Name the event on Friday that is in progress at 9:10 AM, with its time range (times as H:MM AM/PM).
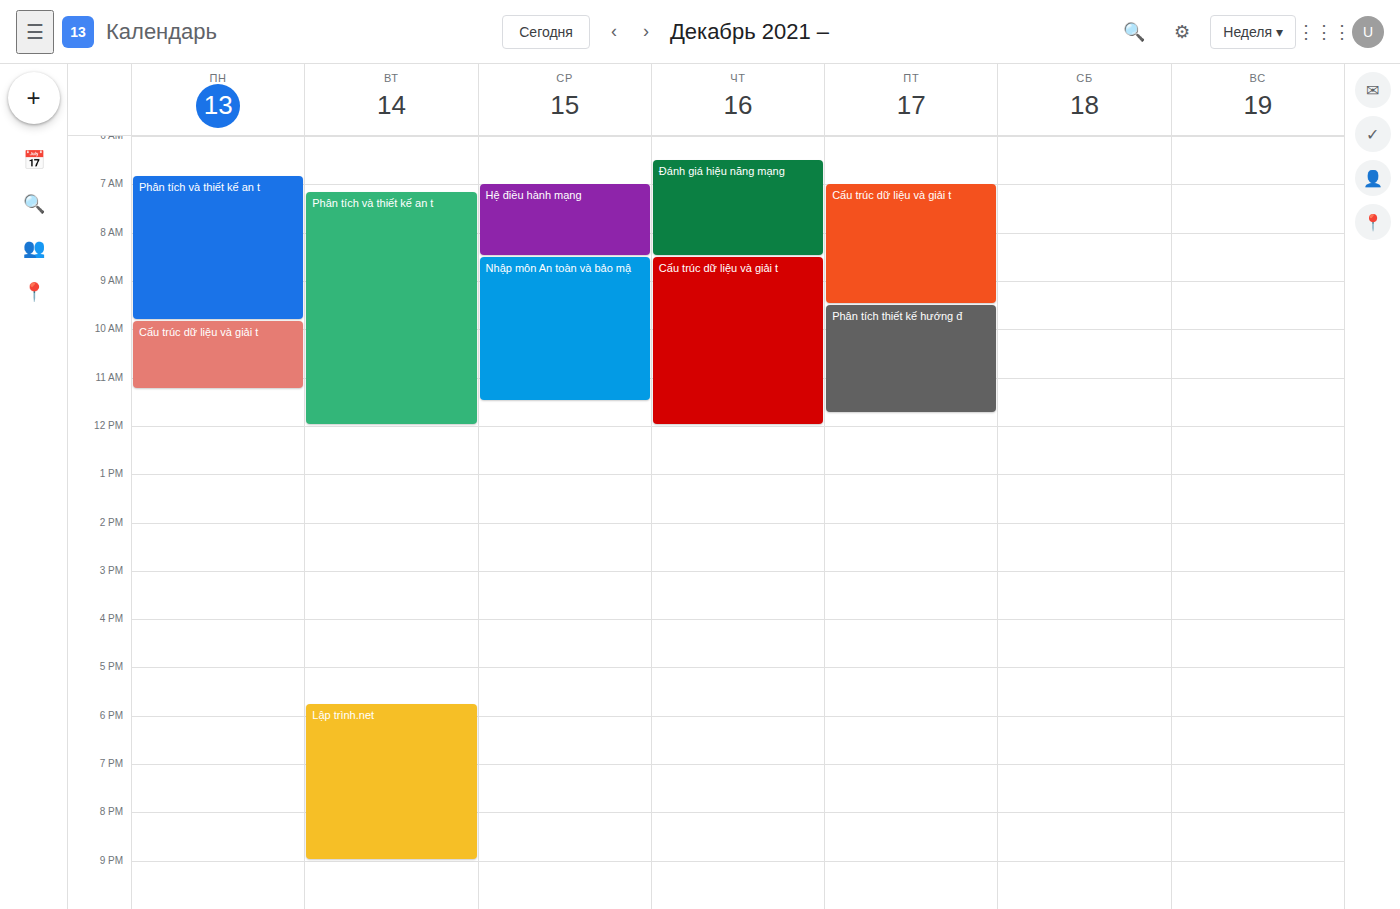
"Cấu trúc dữ liệu và giải t", 7:00 AM to 9:30 AM